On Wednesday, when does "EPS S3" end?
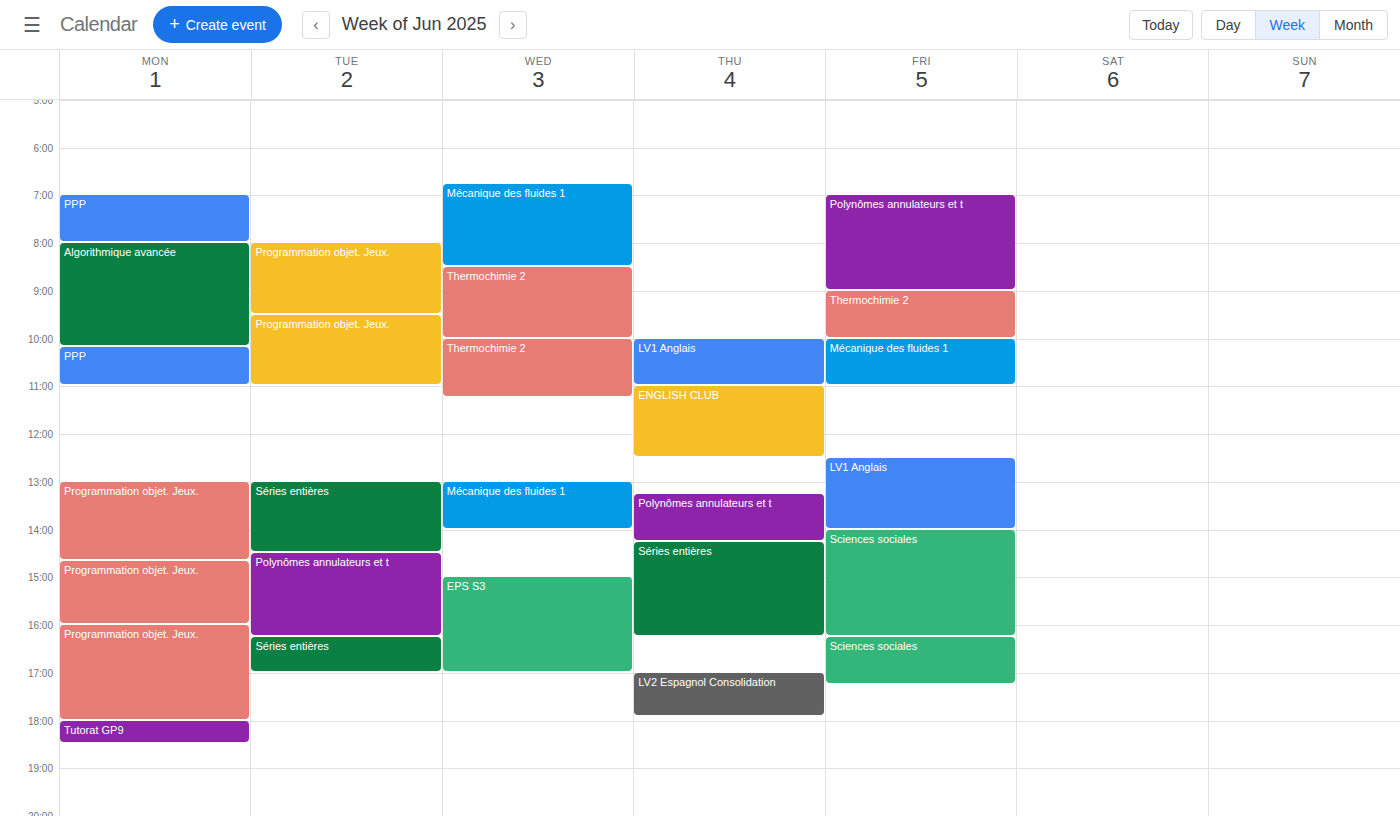
5:00 PM